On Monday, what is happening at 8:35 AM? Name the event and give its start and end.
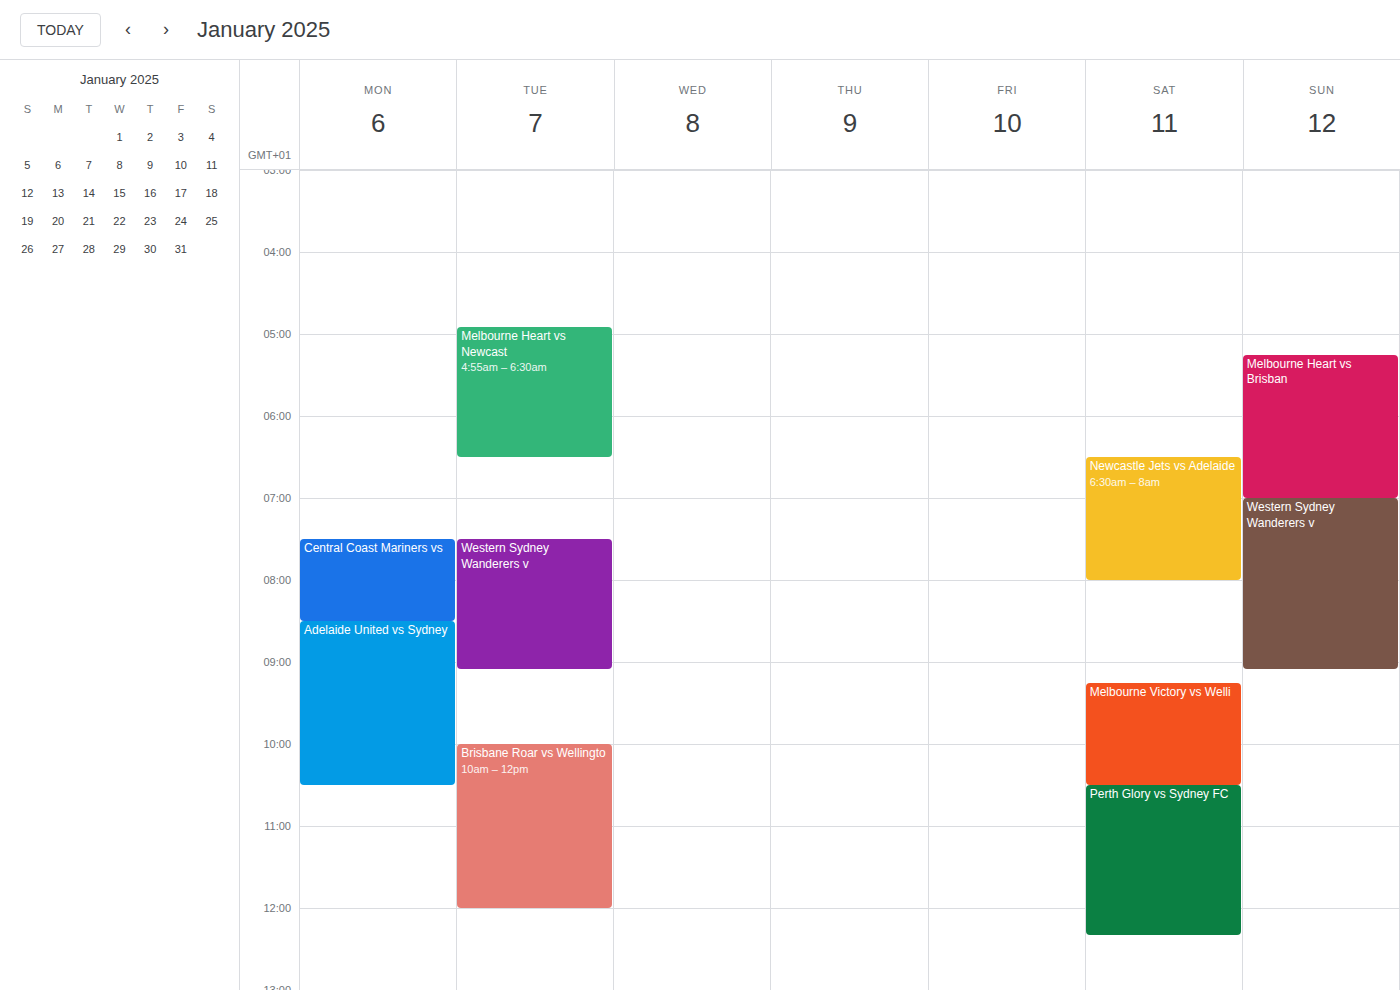
"Adelaide United vs Sydney", 8:30 AM to 10:30 AM